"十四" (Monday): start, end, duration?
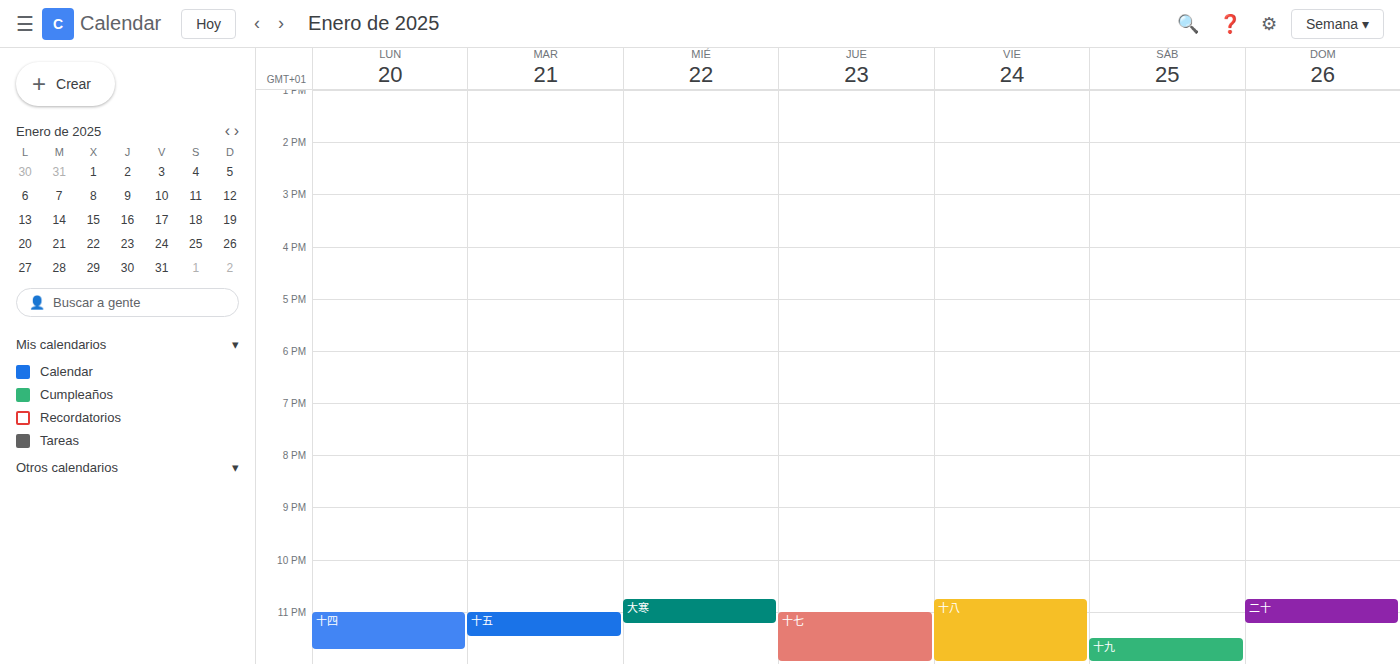
23:00 to 23:45, 45 minutes